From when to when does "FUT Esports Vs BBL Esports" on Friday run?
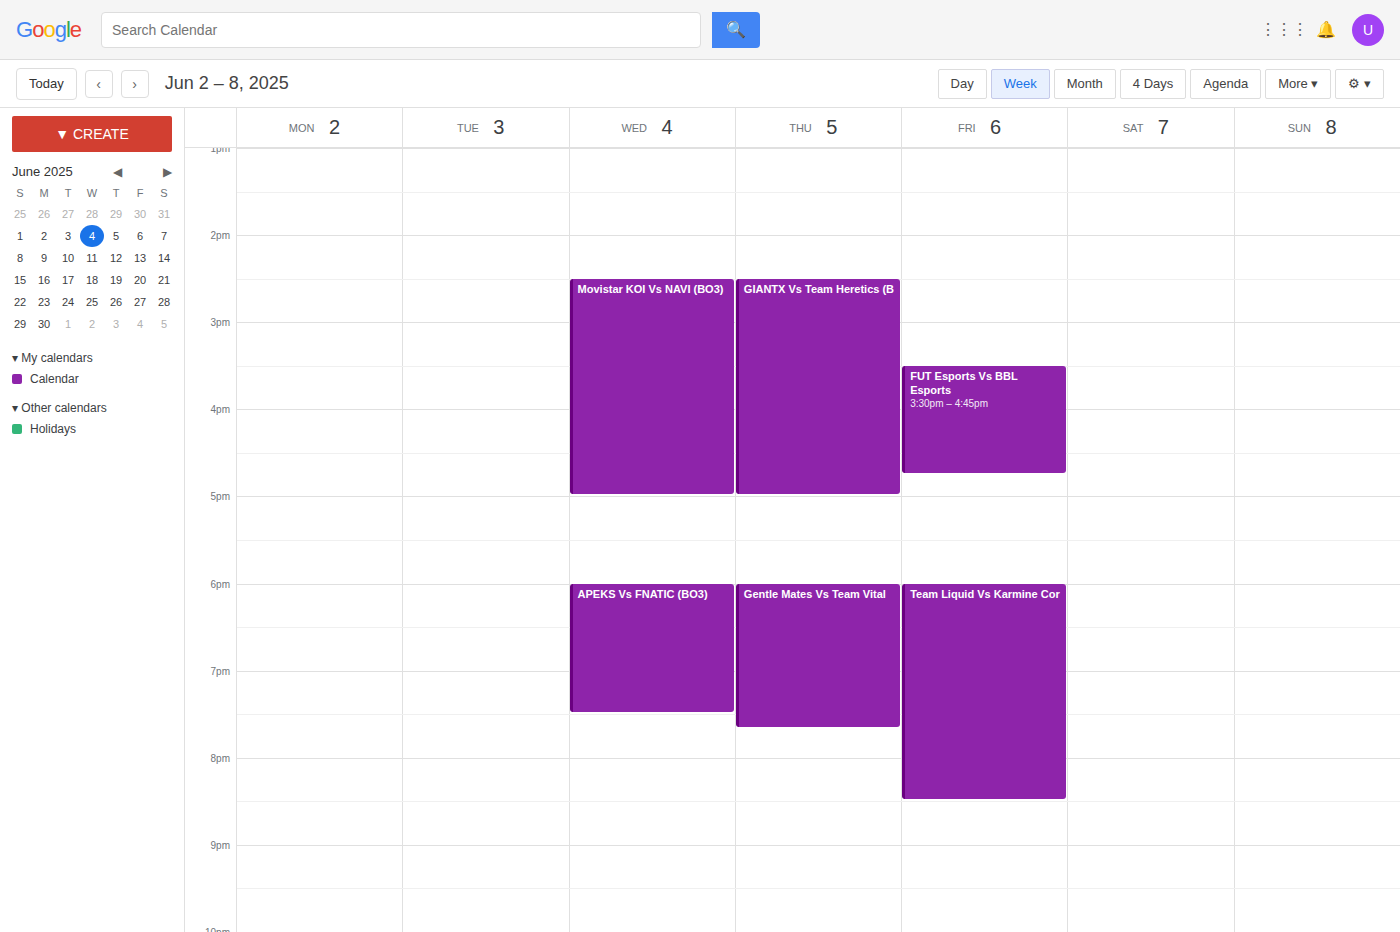
3:30 PM to 4:45 PM